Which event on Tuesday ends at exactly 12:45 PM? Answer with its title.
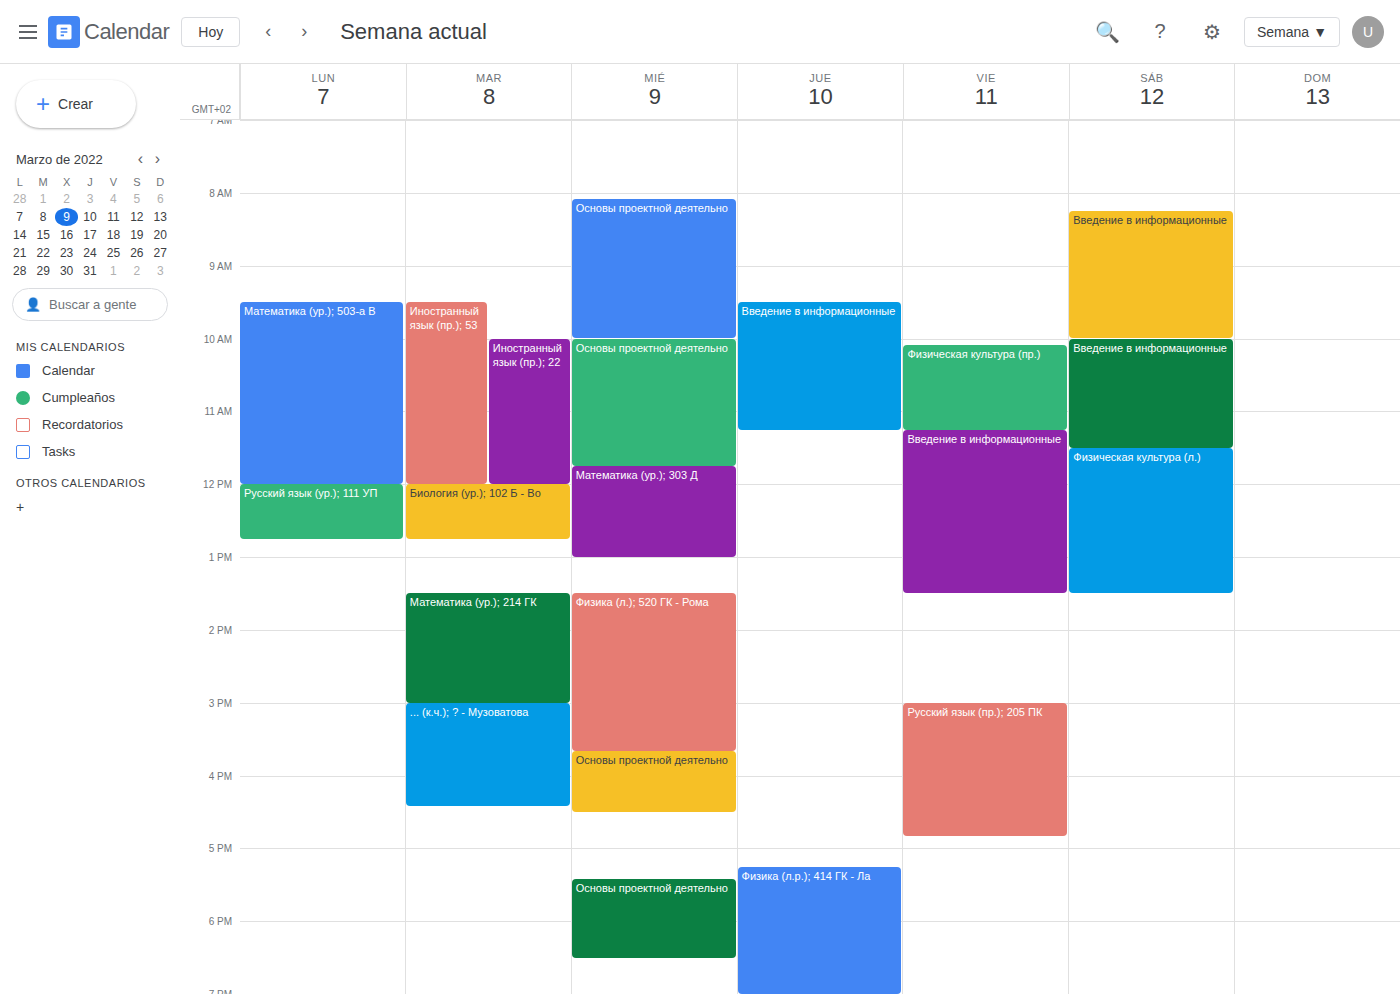
"Биология (ур.); 102 Б - Во"